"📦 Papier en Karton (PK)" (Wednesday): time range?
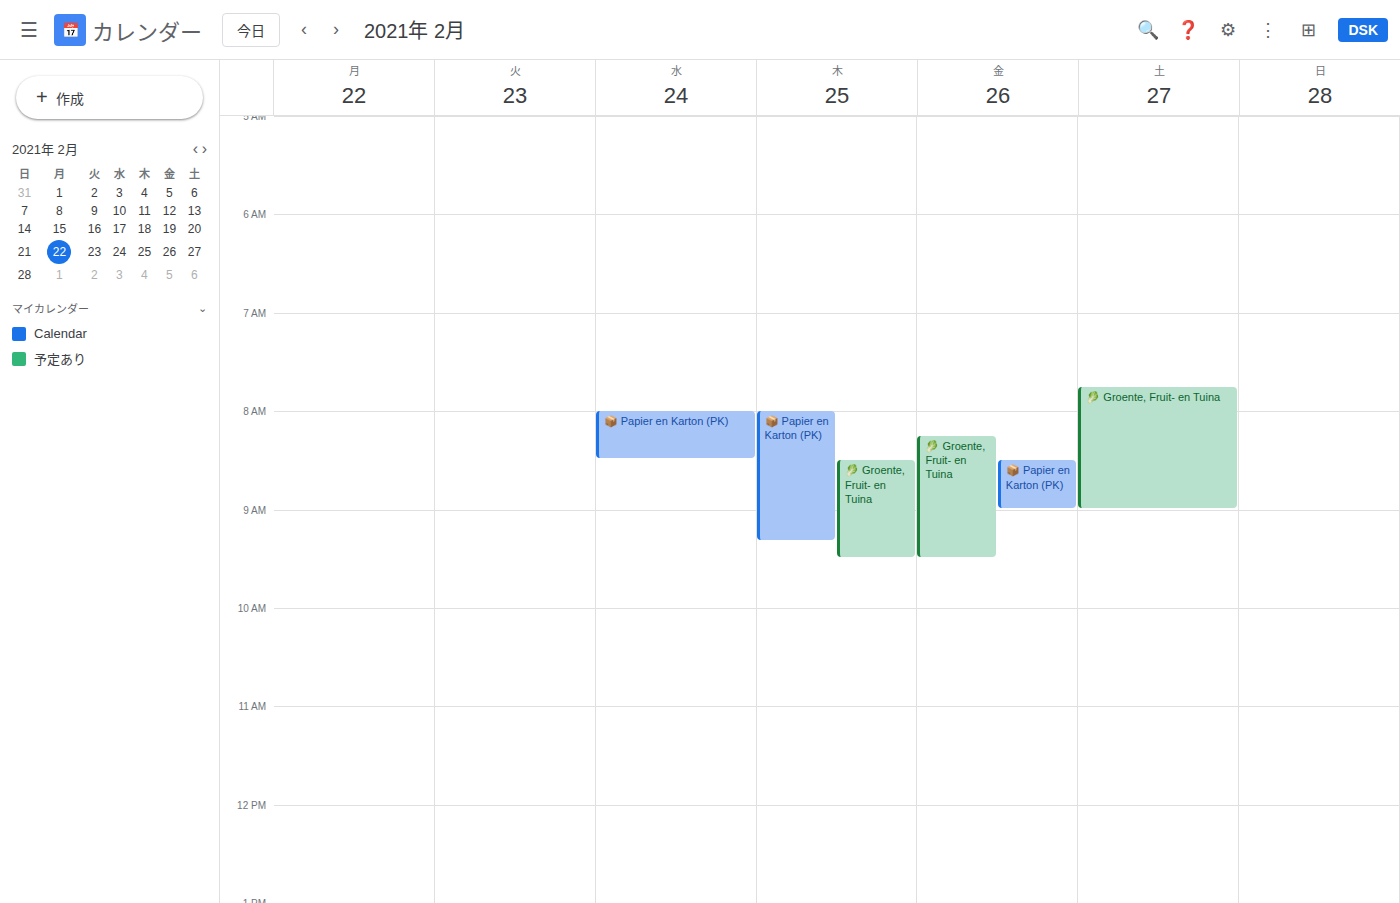
8:00 AM to 8:30 AM